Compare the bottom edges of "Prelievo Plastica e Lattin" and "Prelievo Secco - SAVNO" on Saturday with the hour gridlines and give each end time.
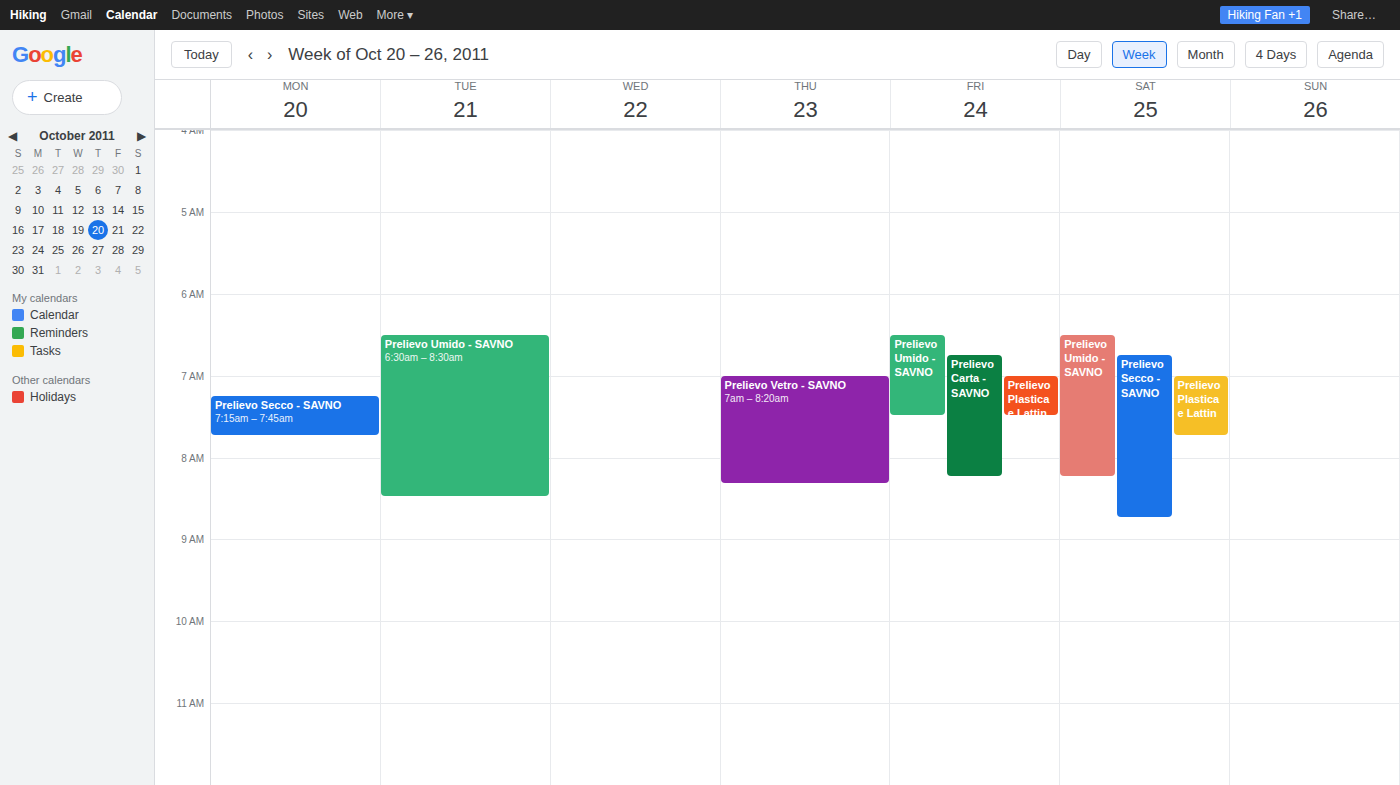
"Prelievo Plastica e Lattin": 7:45 AM, neither: three quarters of the way from the 7 AM line to the 8 AM line. "Prelievo Secco - SAVNO": 8:45 AM, neither: three quarters of the way from the 8 AM line to the 9 AM line.